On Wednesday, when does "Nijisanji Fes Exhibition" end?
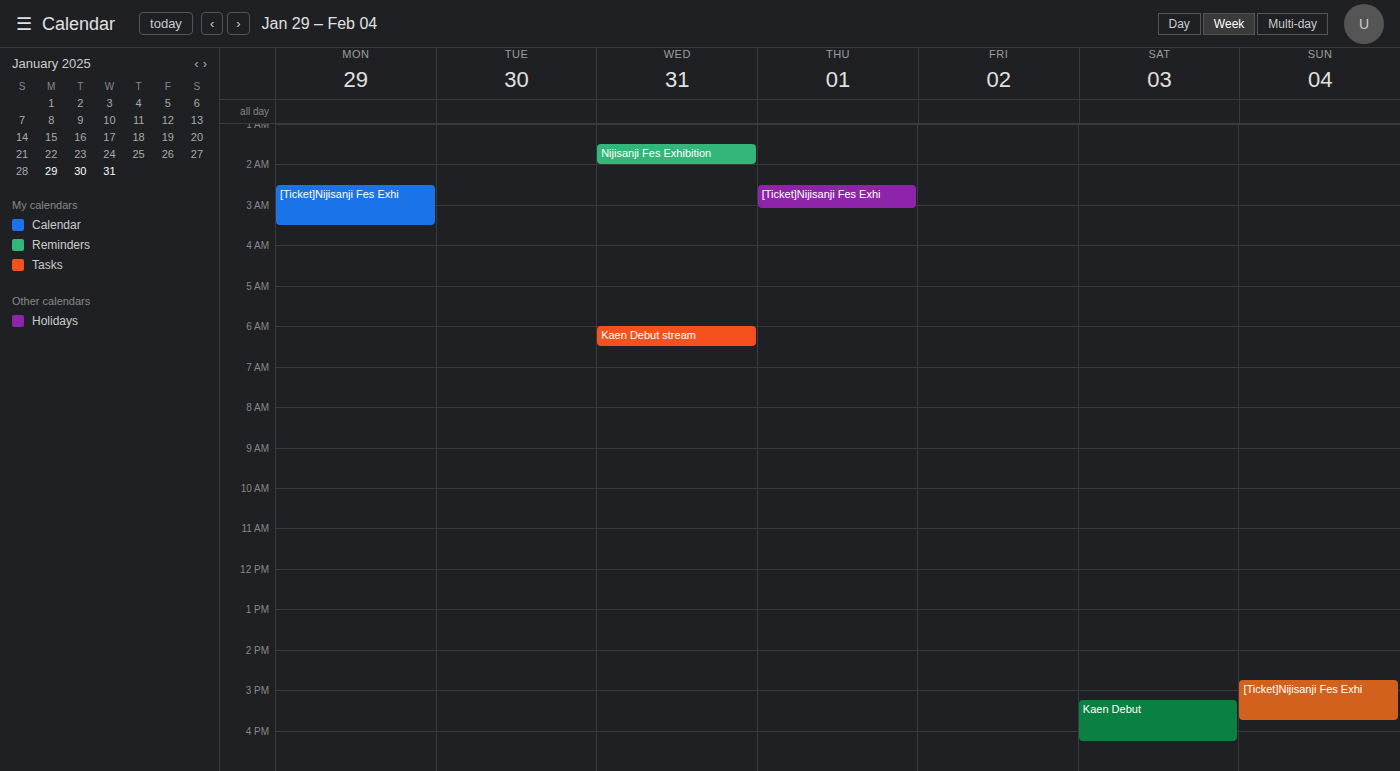
2:00 AM